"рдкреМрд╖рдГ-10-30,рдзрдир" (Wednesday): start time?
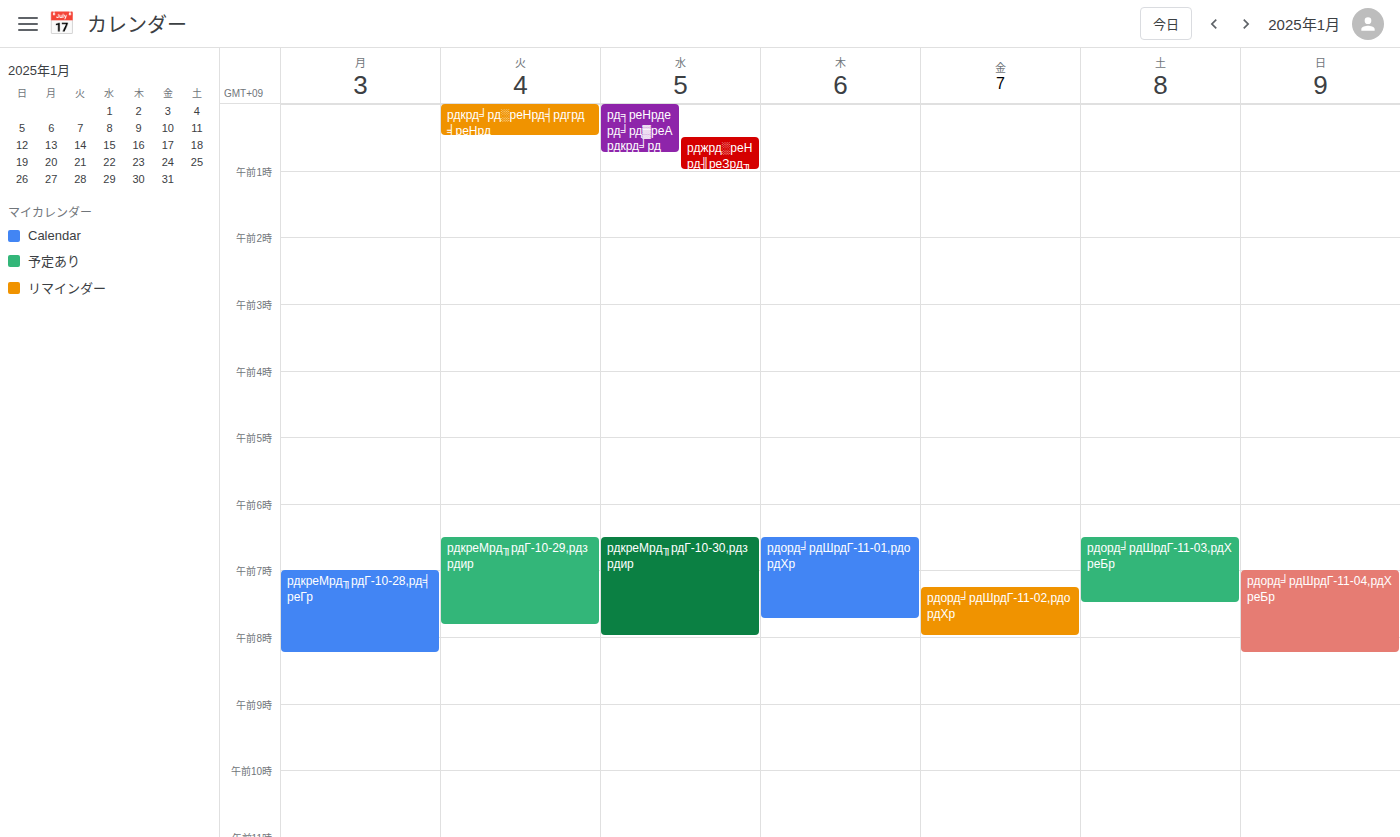
6:30 AM